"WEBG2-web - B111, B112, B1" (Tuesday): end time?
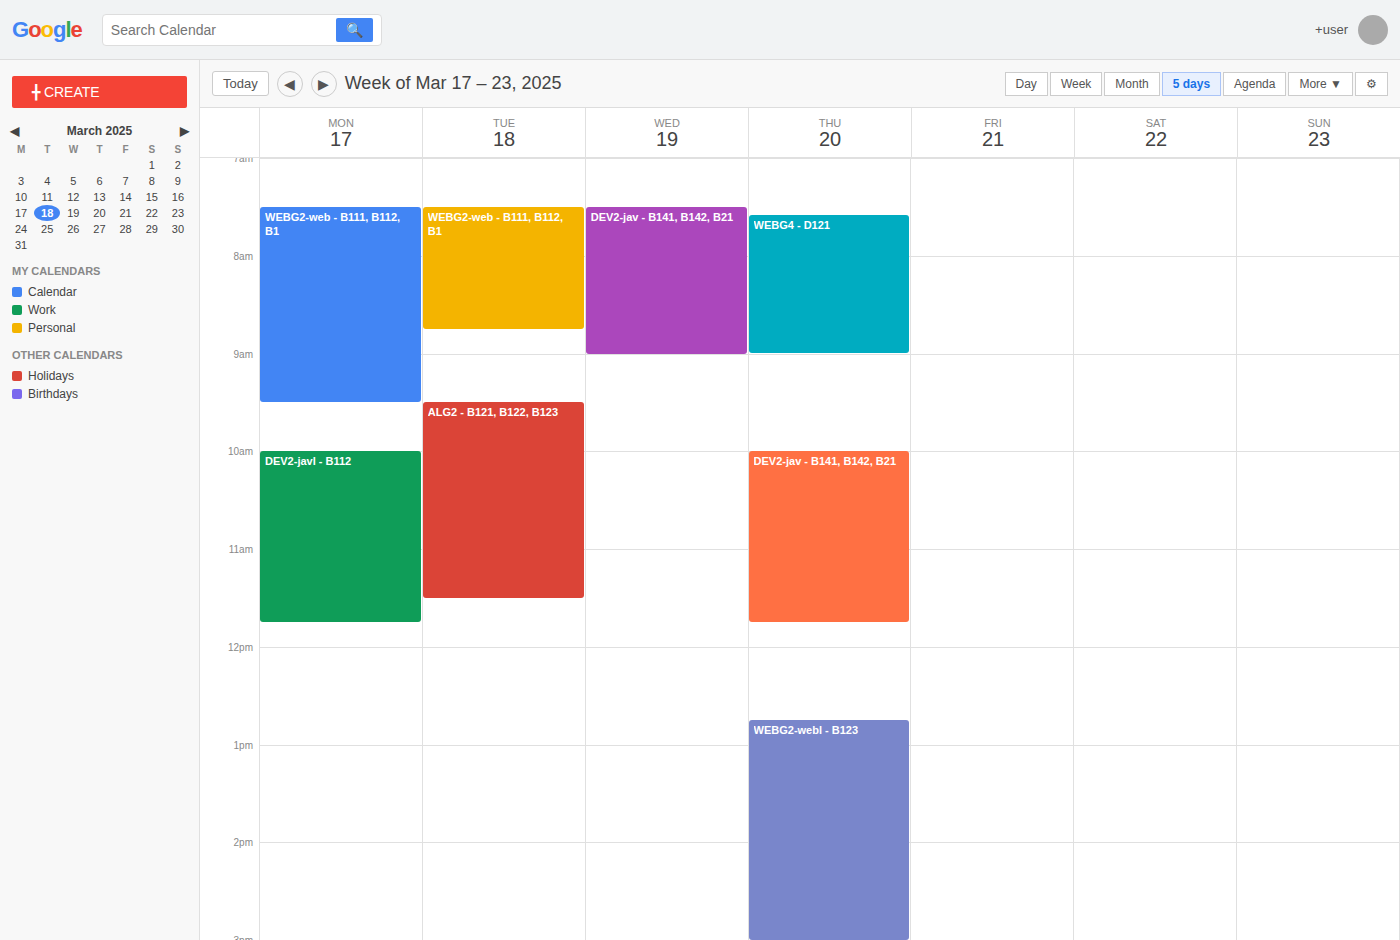
8:45 AM